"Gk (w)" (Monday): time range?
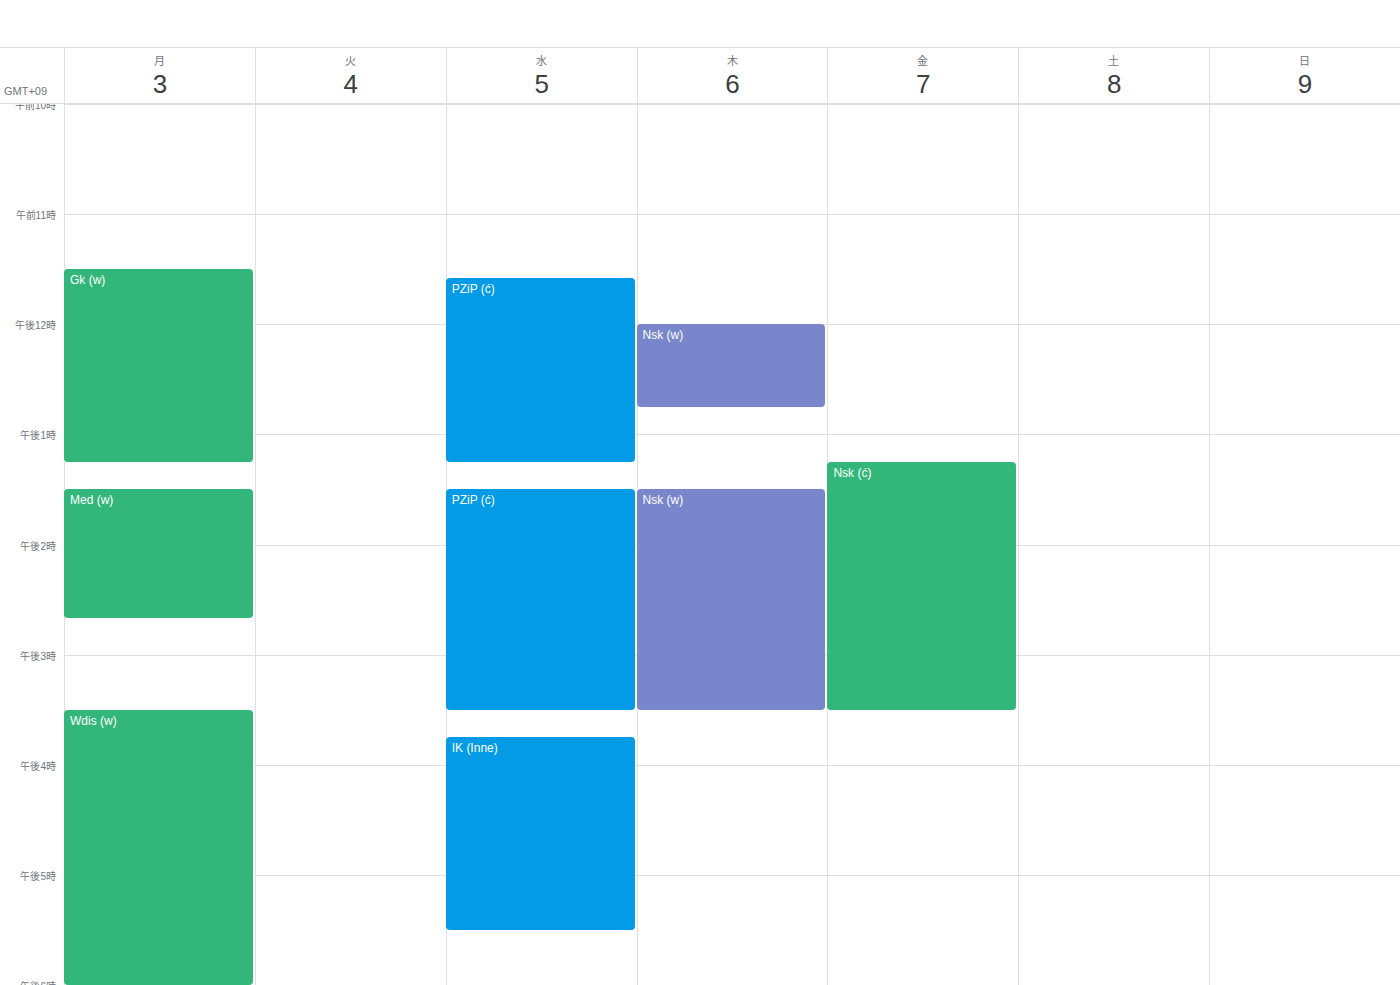
11:30 AM to 1:15 PM